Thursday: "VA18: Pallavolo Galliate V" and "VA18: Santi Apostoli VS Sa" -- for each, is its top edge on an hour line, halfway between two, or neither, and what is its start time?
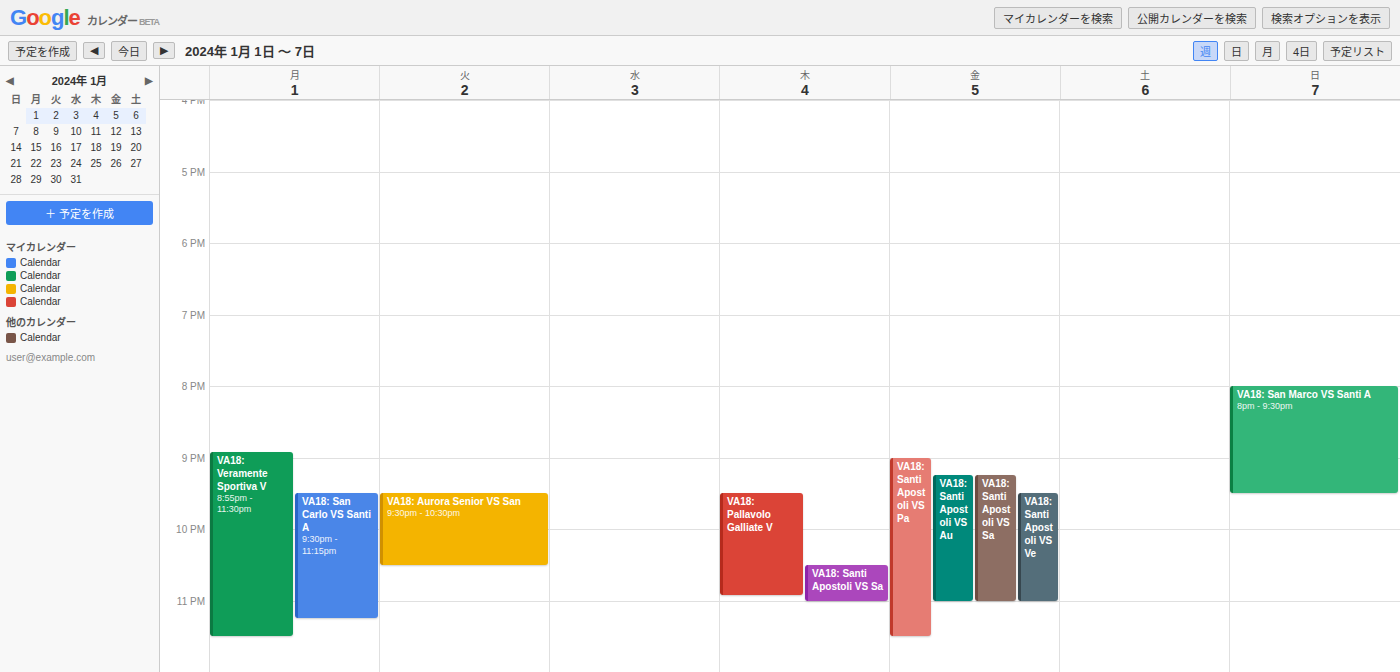
"VA18: Pallavolo Galliate V": 9:30 PM, halfway between the 9 PM and 10 PM lines. "VA18: Santi Apostoli VS Sa": 10:30 PM, halfway between the 10 PM and 11 PM lines.